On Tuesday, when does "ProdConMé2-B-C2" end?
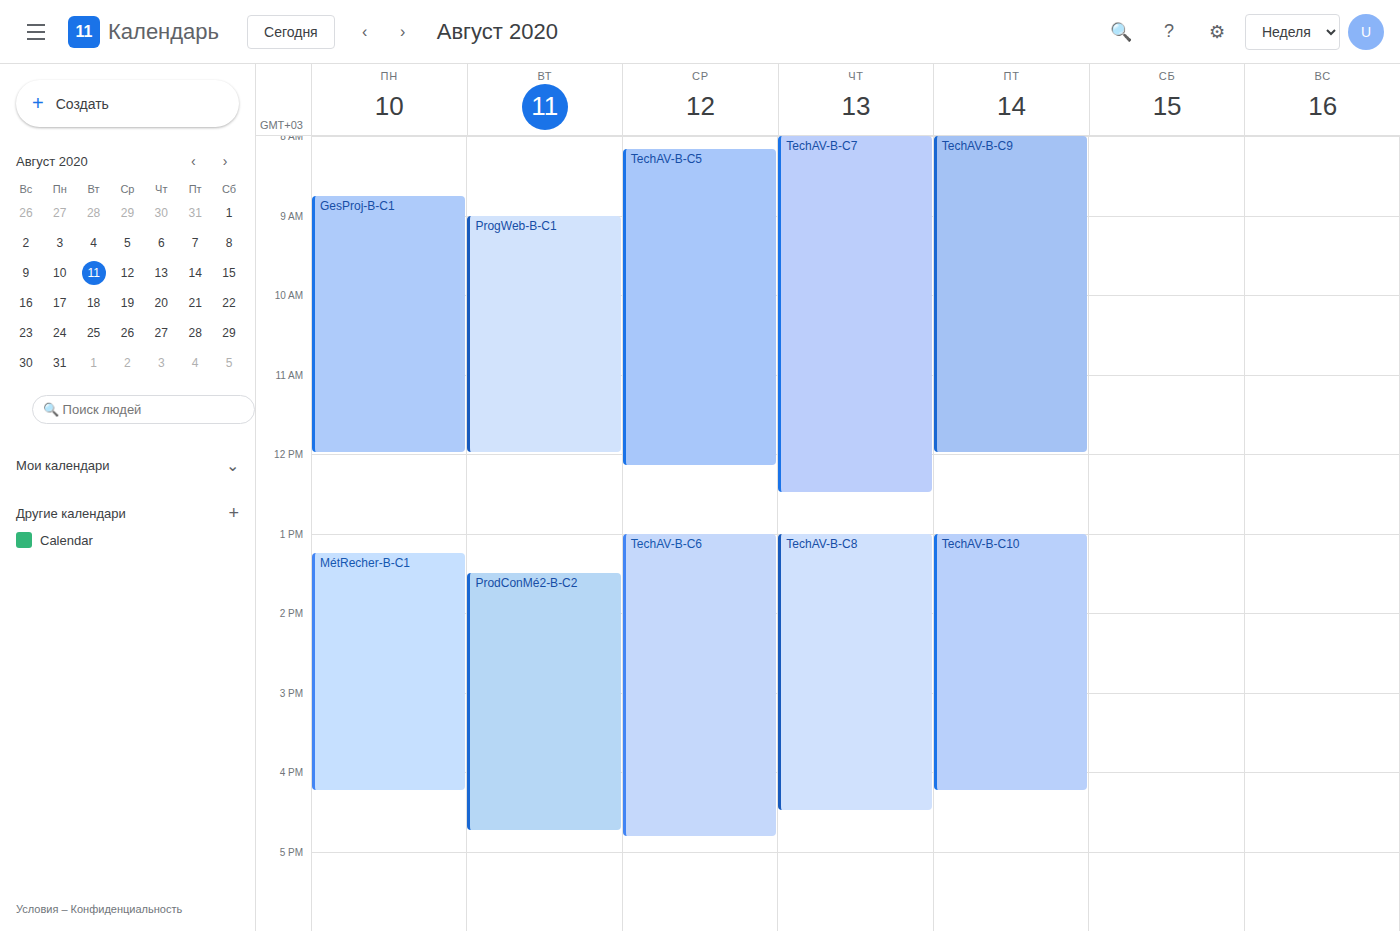
16:45